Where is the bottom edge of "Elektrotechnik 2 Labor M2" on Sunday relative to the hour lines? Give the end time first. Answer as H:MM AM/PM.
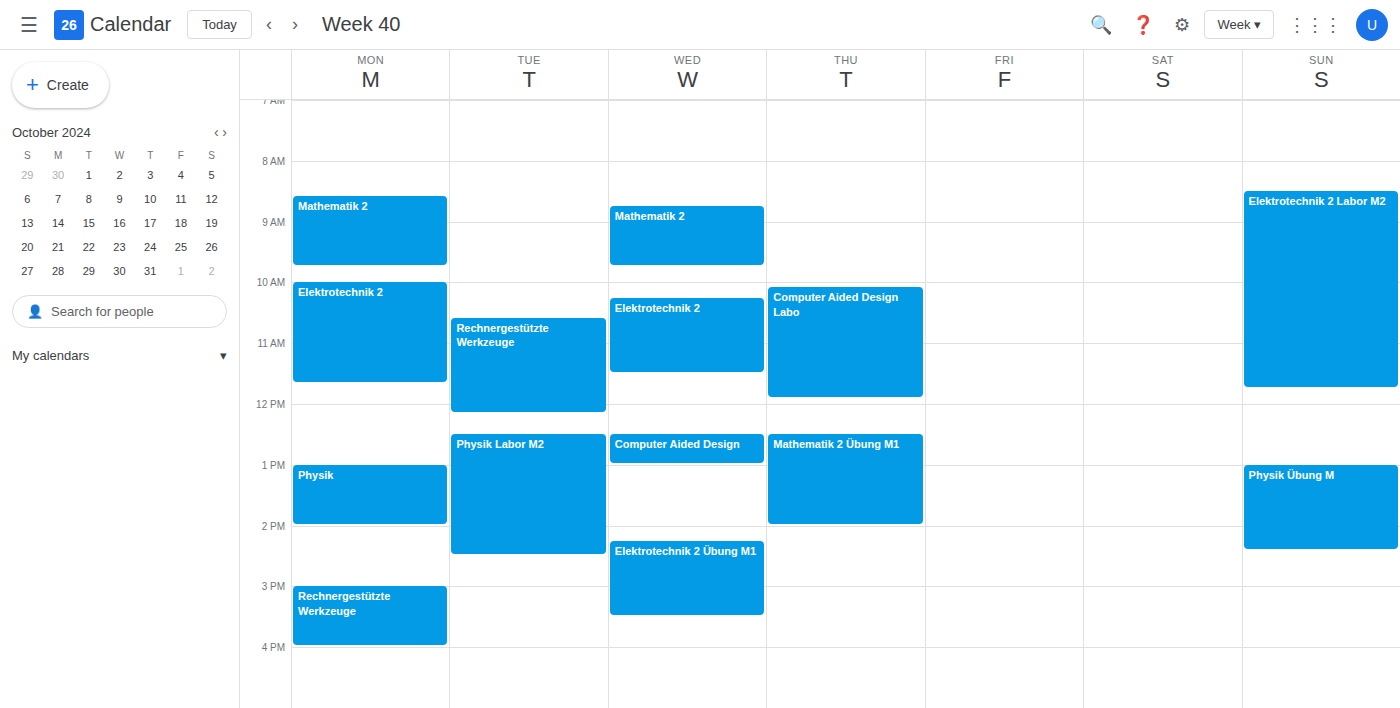
11:45 AM -- neither: three quarters of the way from the 11 AM line to the 12 PM line.